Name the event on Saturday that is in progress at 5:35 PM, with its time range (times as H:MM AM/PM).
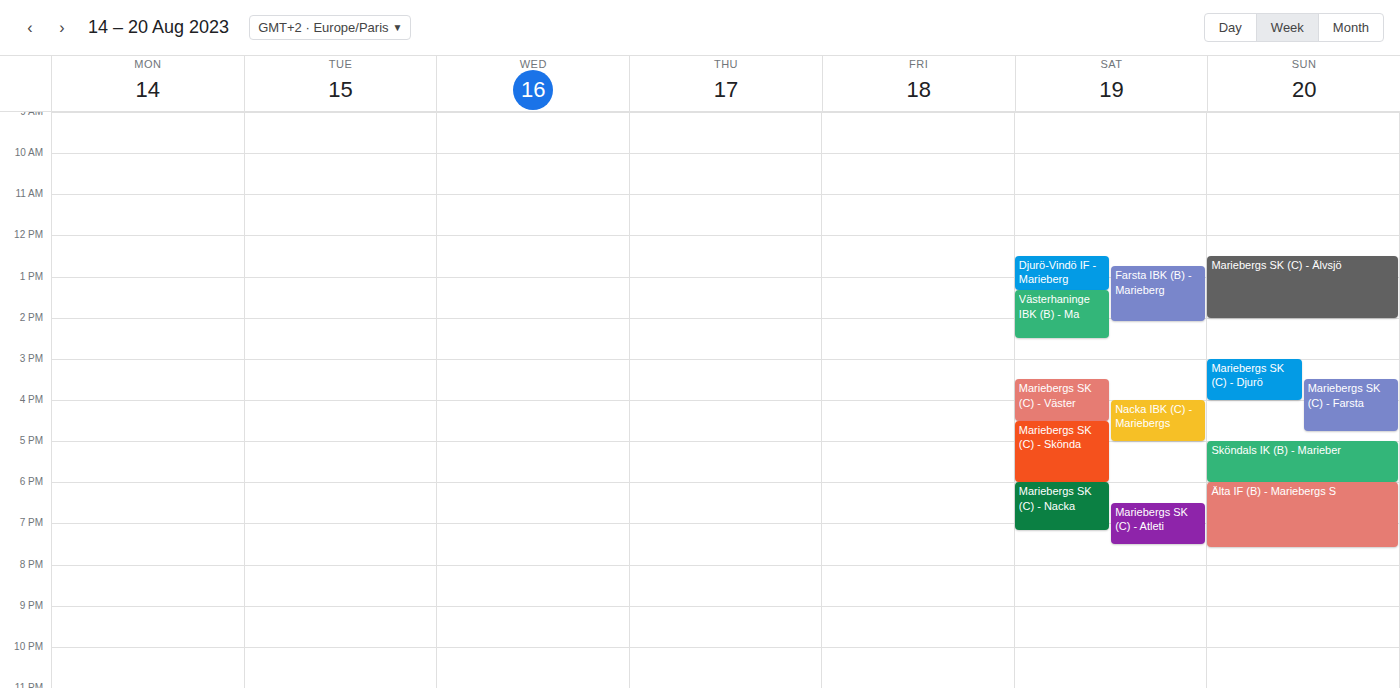
"Mariebergs SK (C) - Skönda", 4:30 PM to 6:00 PM